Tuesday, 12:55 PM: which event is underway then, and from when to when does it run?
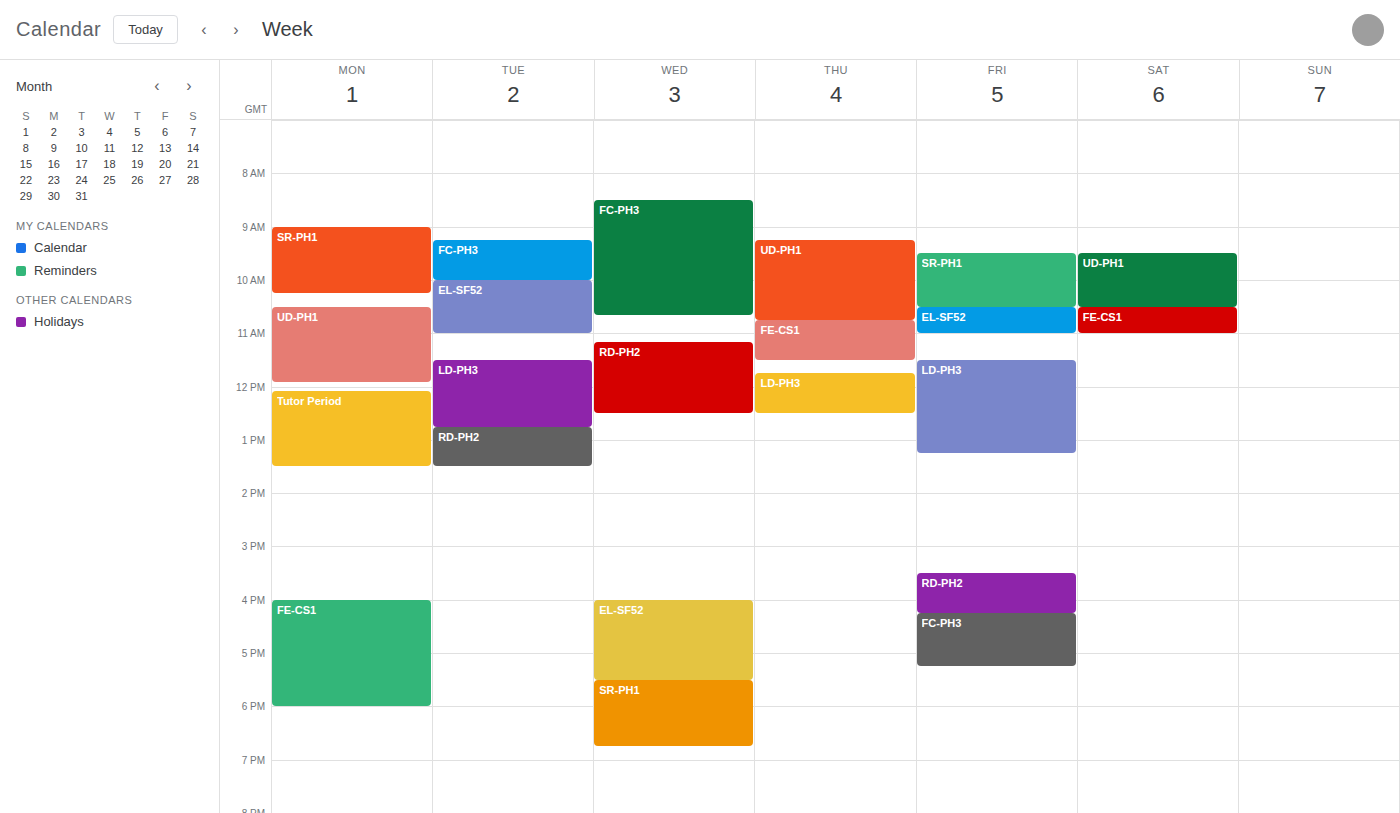
"RD-PH2", 12:45 PM to 1:30 PM